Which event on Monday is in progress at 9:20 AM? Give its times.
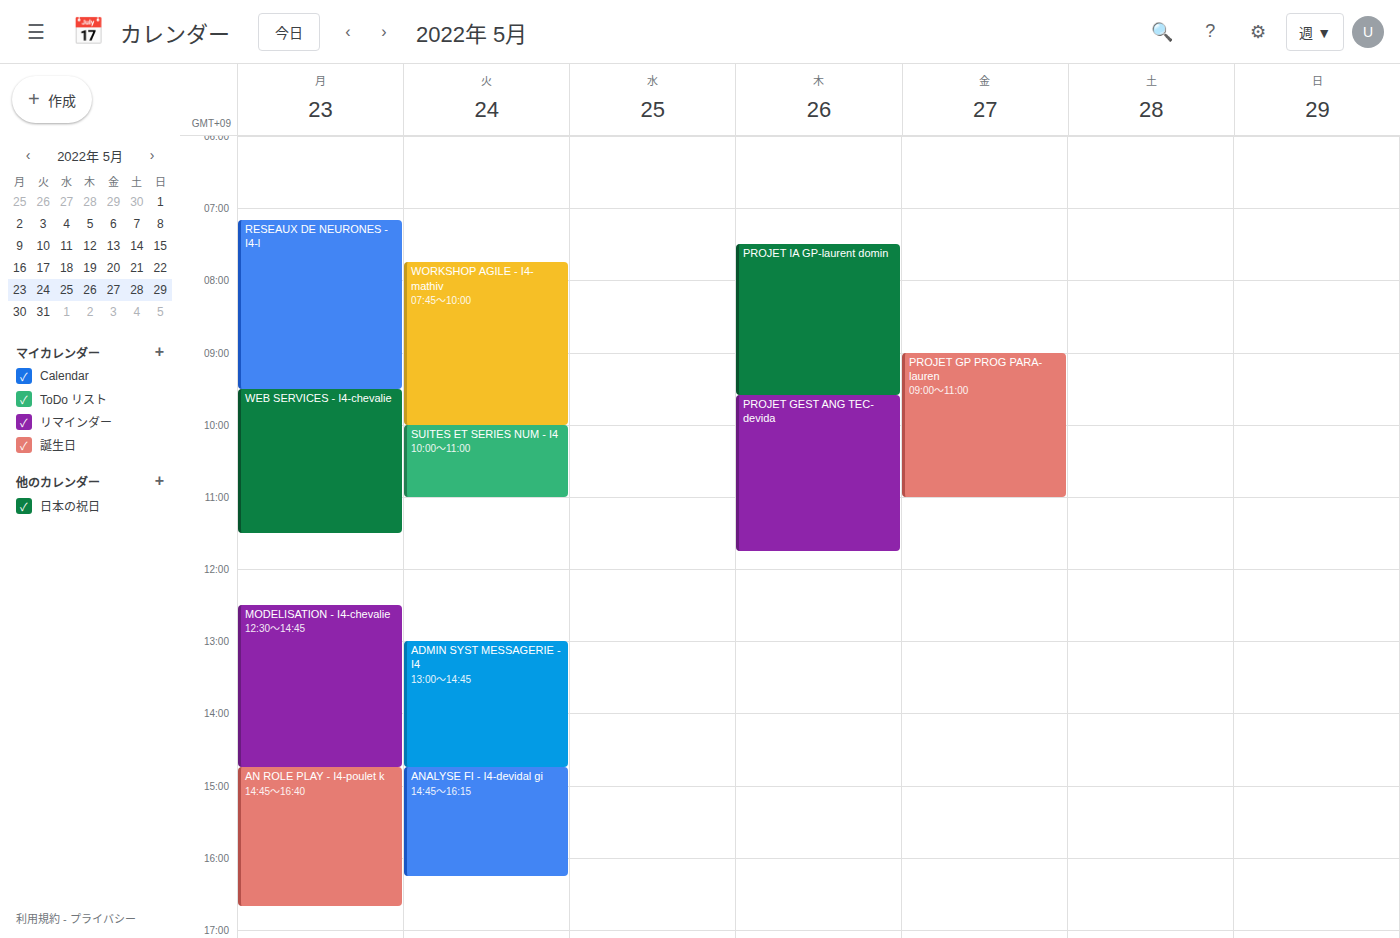
"RESEAUX DE NEURONES - I4-l", 7:10 AM to 9:30 AM